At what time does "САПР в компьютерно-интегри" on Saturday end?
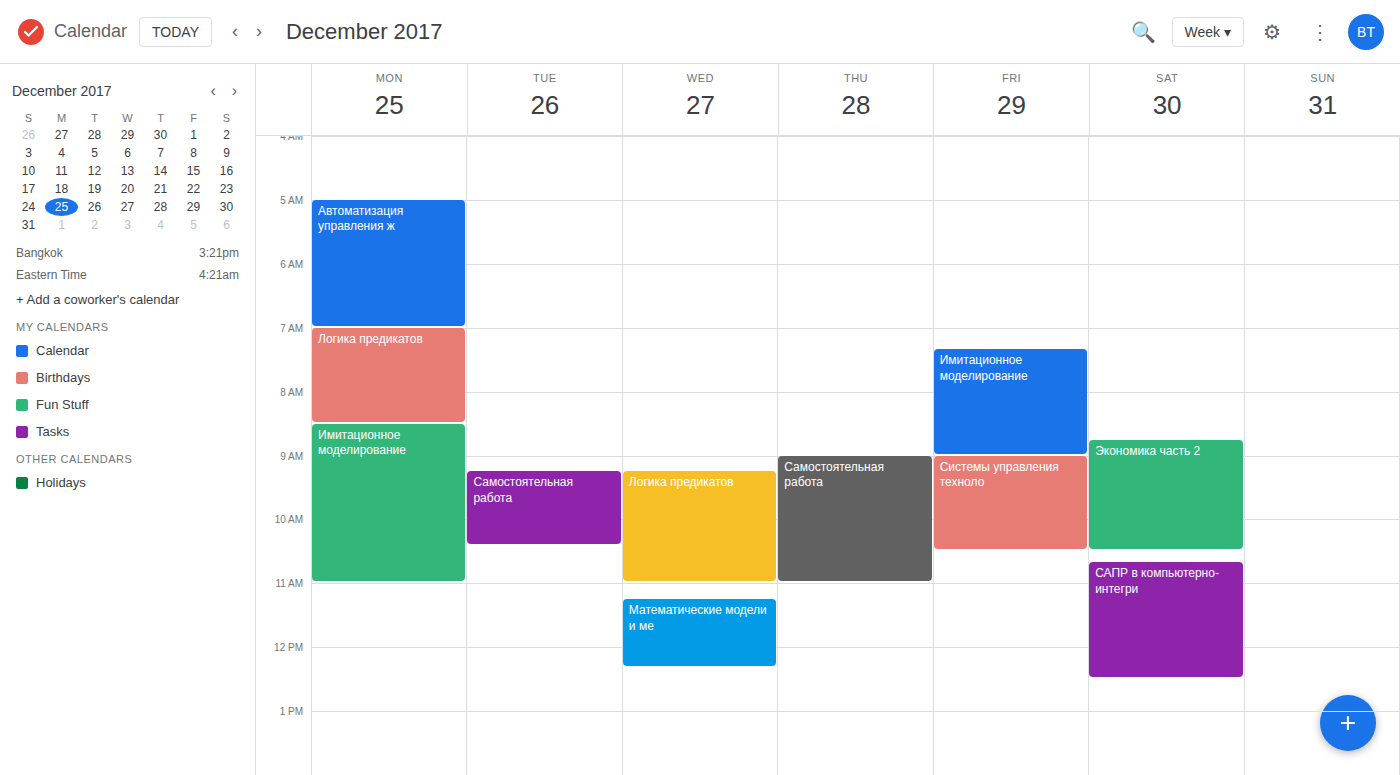
12:30 PM